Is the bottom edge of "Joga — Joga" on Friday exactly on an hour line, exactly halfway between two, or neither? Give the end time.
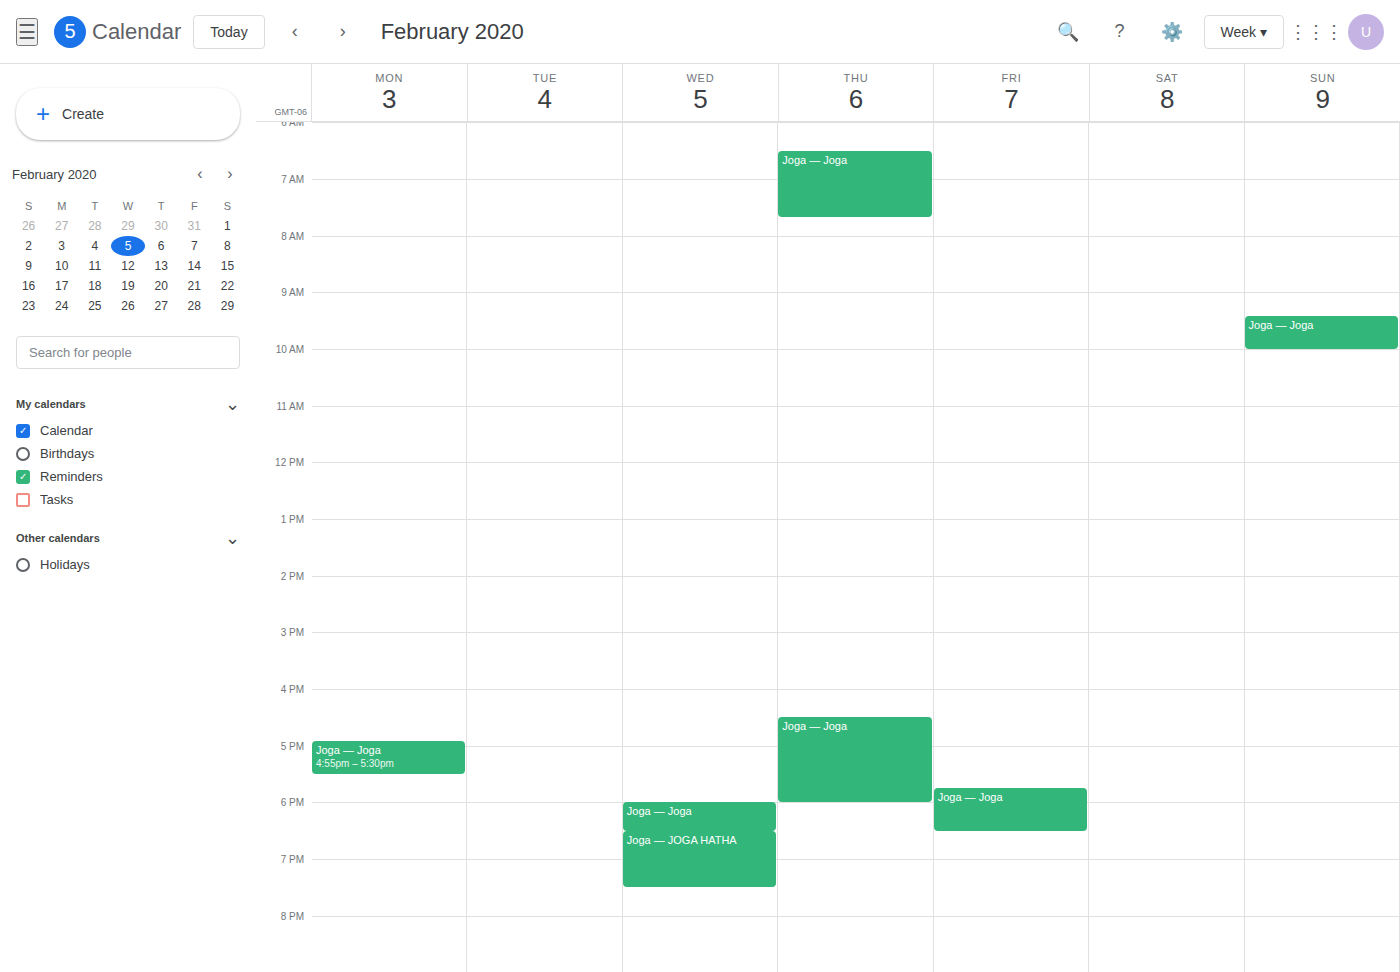
6:30 PM -- halfway between the 6 PM and 7 PM lines.